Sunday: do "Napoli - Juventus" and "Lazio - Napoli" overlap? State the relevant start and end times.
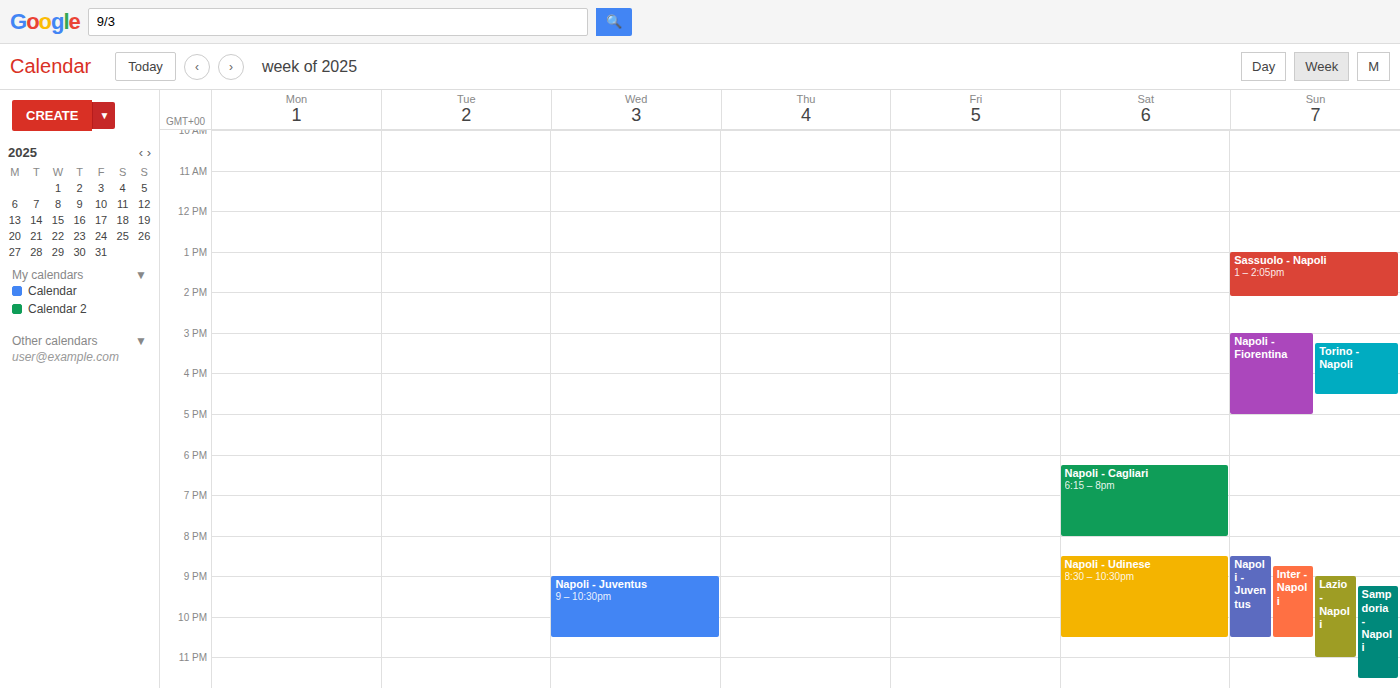
"Lazio - Napoli" starts at 9:00 PM, before "Napoli - Juventus" ends at 10:30 PM -- they overlap.